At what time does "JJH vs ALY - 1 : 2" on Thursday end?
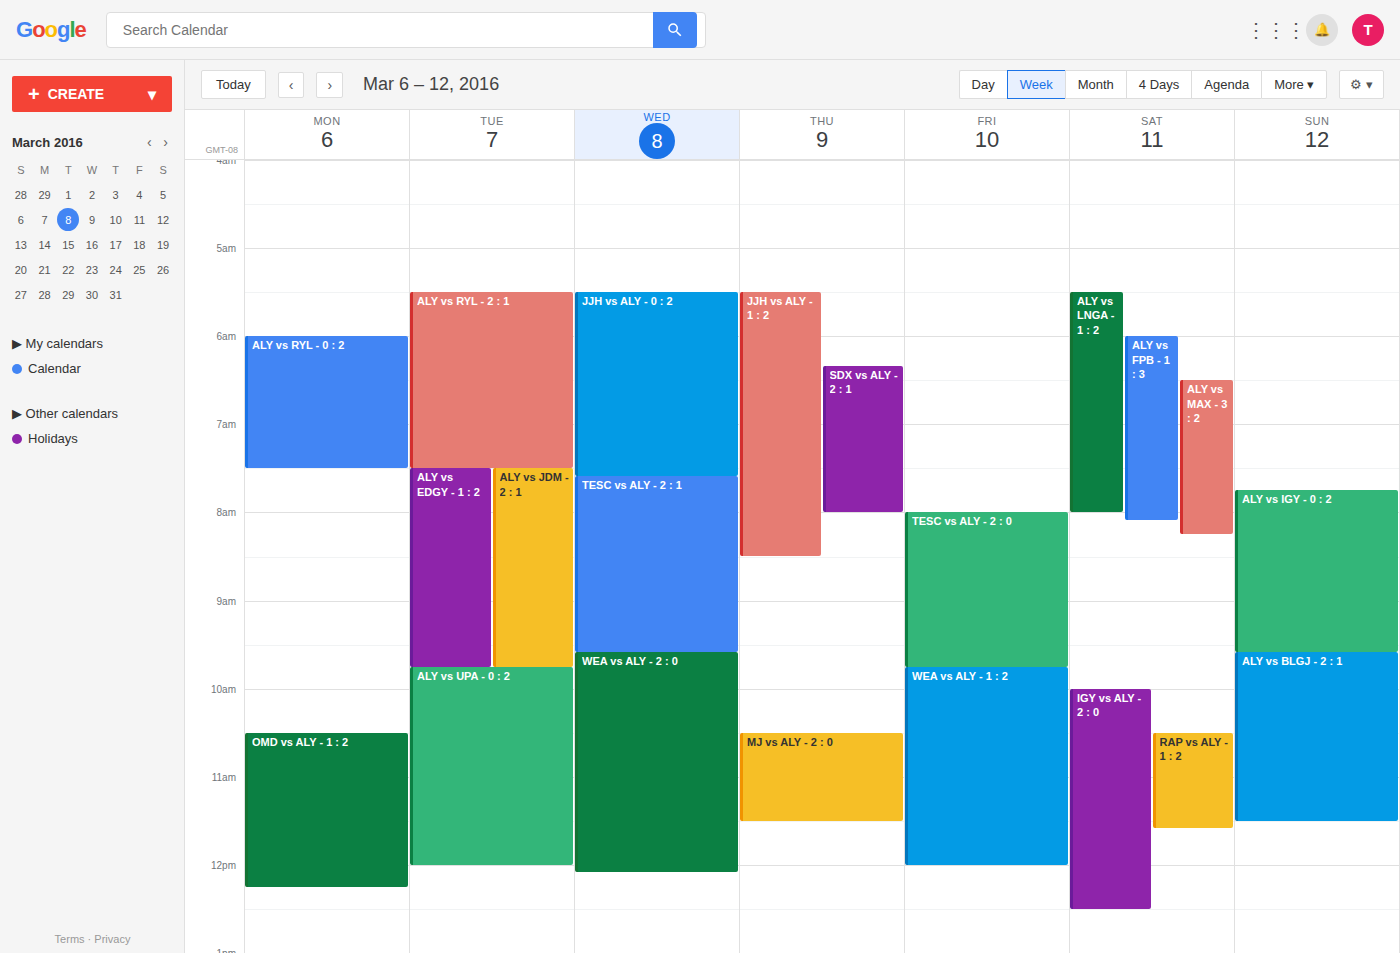
8:30 AM